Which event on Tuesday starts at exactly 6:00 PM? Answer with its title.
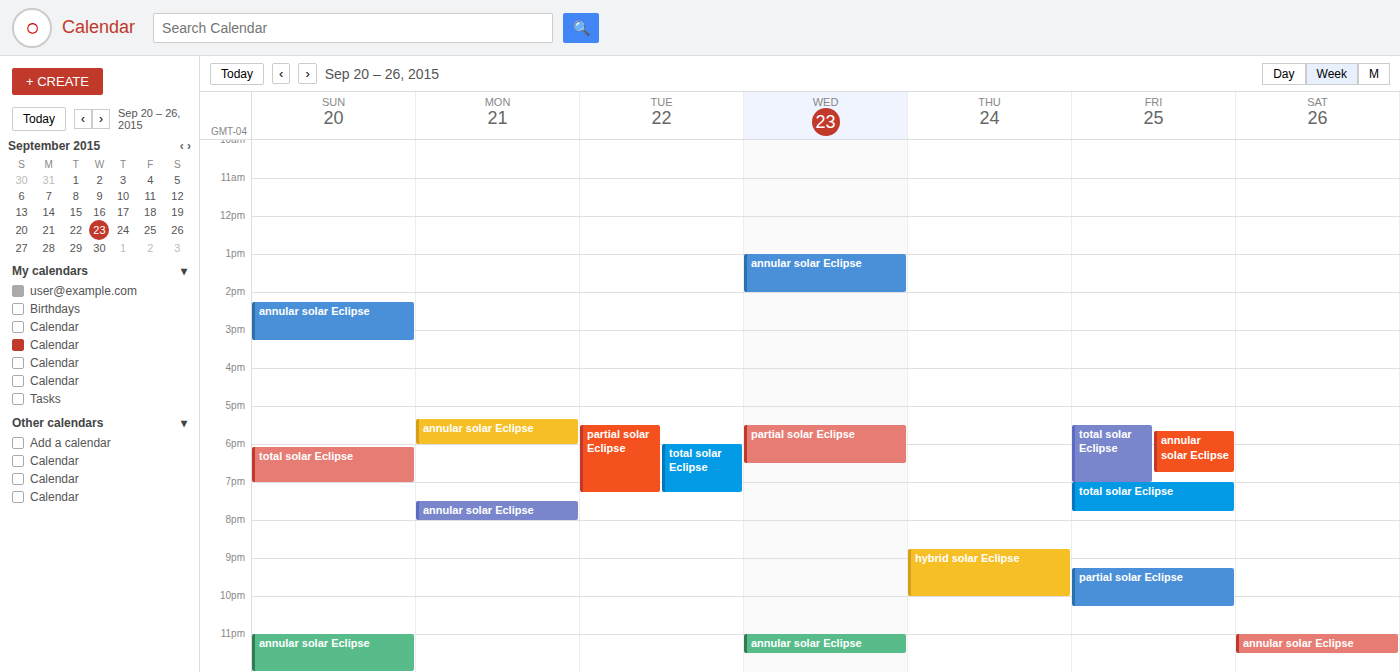
"total solar Eclipse"